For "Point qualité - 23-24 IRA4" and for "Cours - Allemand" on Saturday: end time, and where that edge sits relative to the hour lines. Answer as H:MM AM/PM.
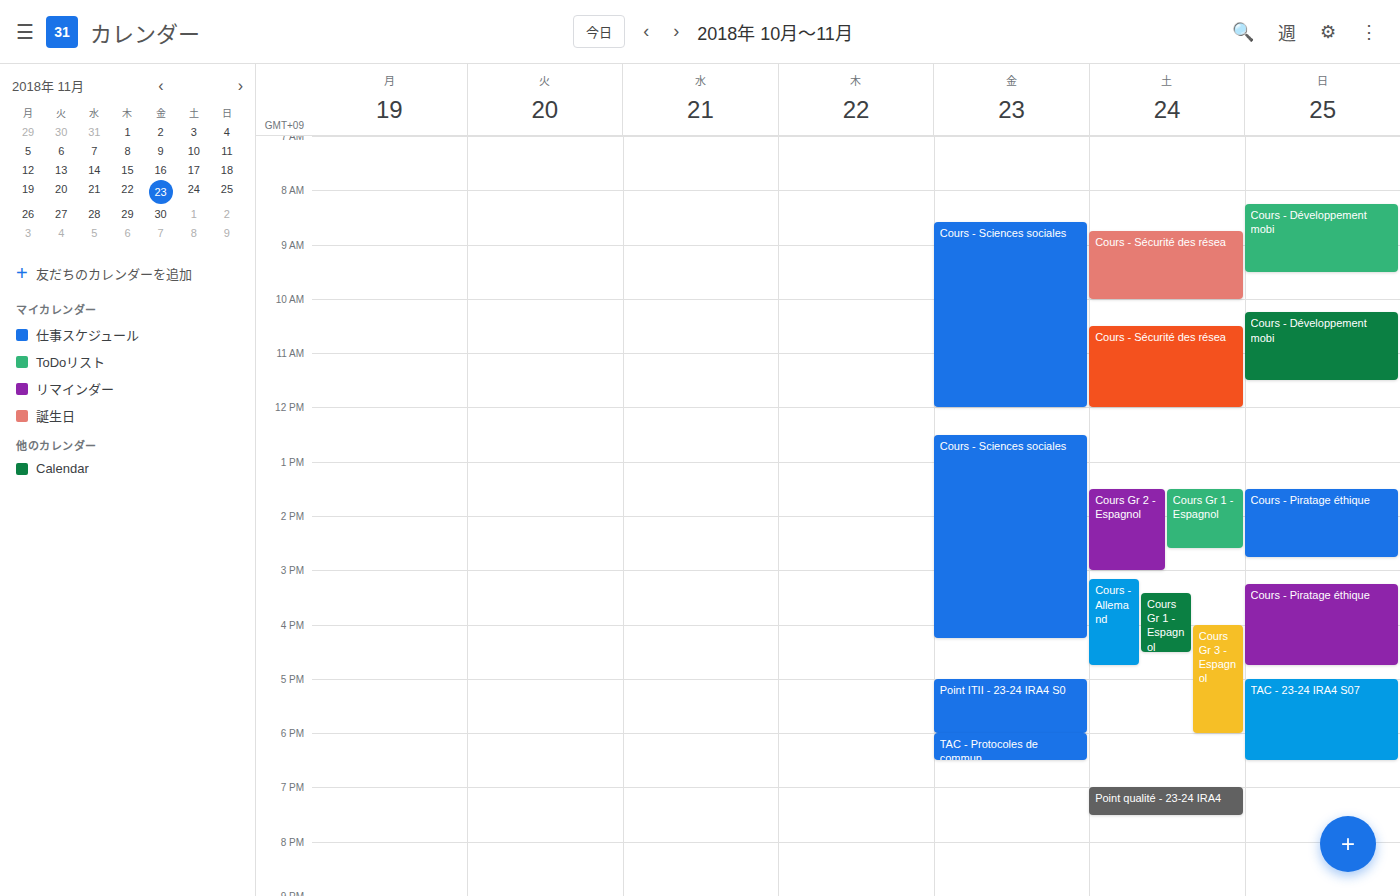
"Point qualité - 23-24 IRA4": 7:30 PM, halfway between the 7 PM and 8 PM lines. "Cours - Allemand": 4:45 PM, neither: three quarters of the way from the 4 PM line to the 5 PM line.